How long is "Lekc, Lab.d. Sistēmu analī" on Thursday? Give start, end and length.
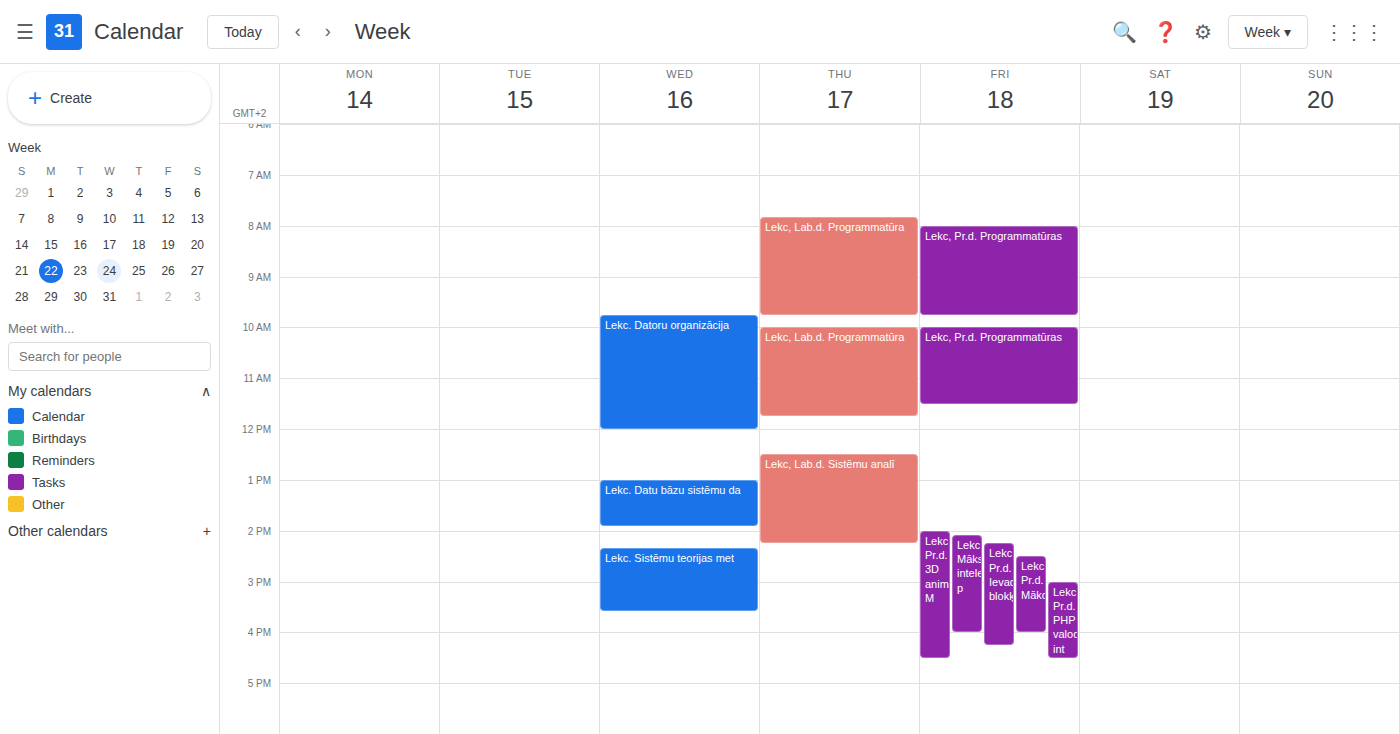
12:30 PM to 2:15 PM, 1 hour 45 minutes